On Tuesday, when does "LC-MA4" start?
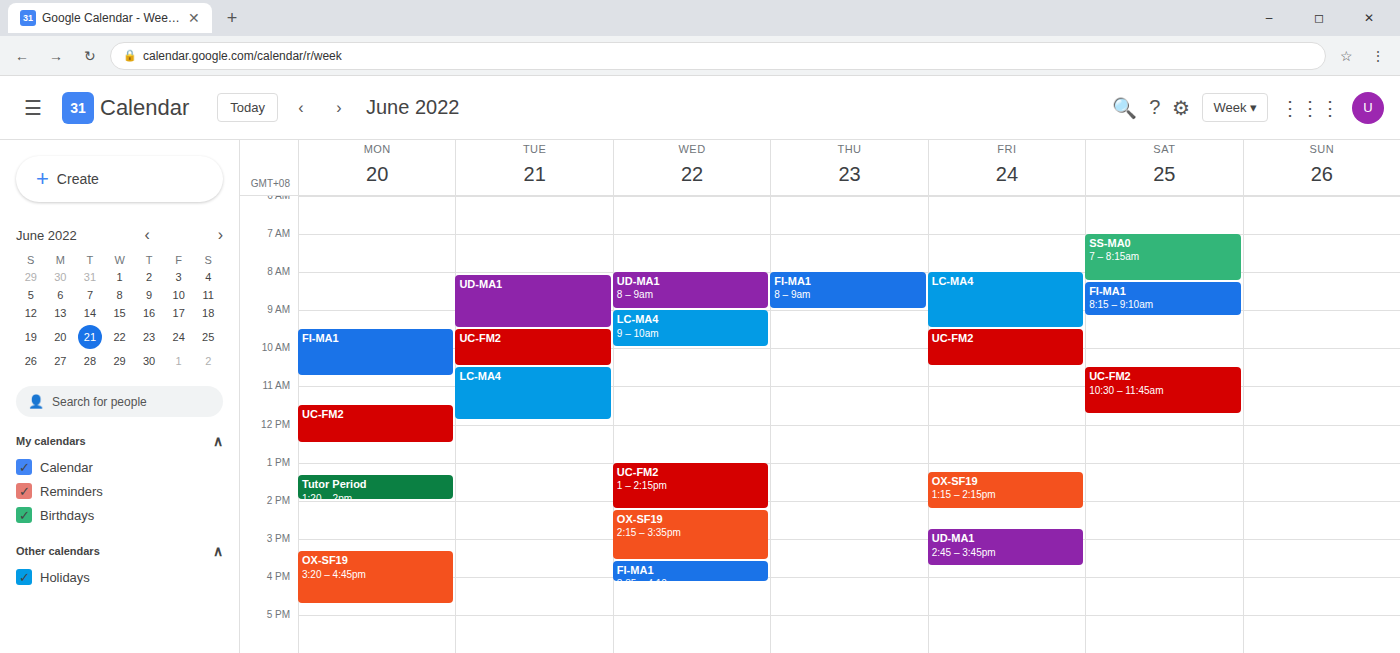
10:30